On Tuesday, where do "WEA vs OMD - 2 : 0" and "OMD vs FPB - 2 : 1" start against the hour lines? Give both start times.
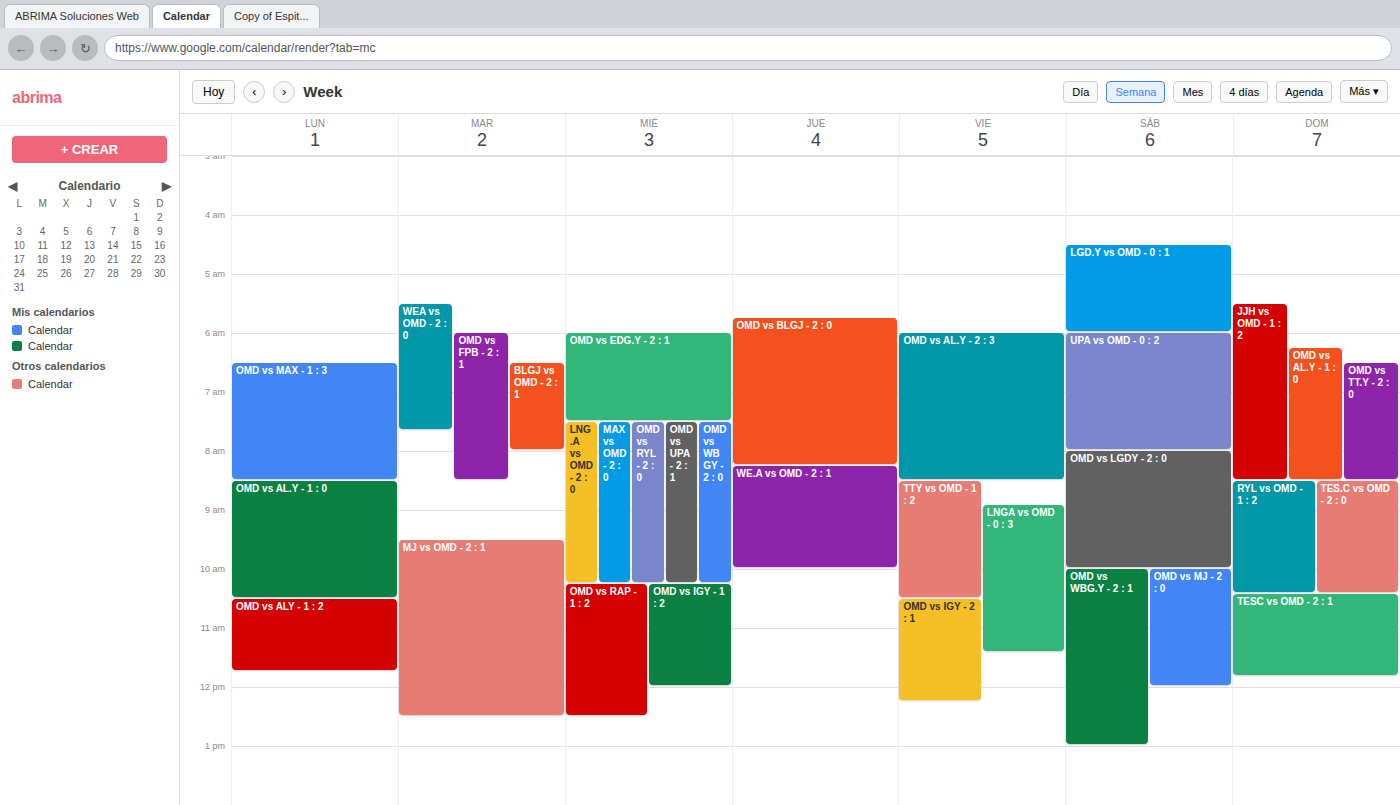
"WEA vs OMD - 2 : 0": 5:30 AM, halfway between the 5 AM and 6 AM lines. "OMD vs FPB - 2 : 1": 6:00 AM, exactly on the 6 AM line.